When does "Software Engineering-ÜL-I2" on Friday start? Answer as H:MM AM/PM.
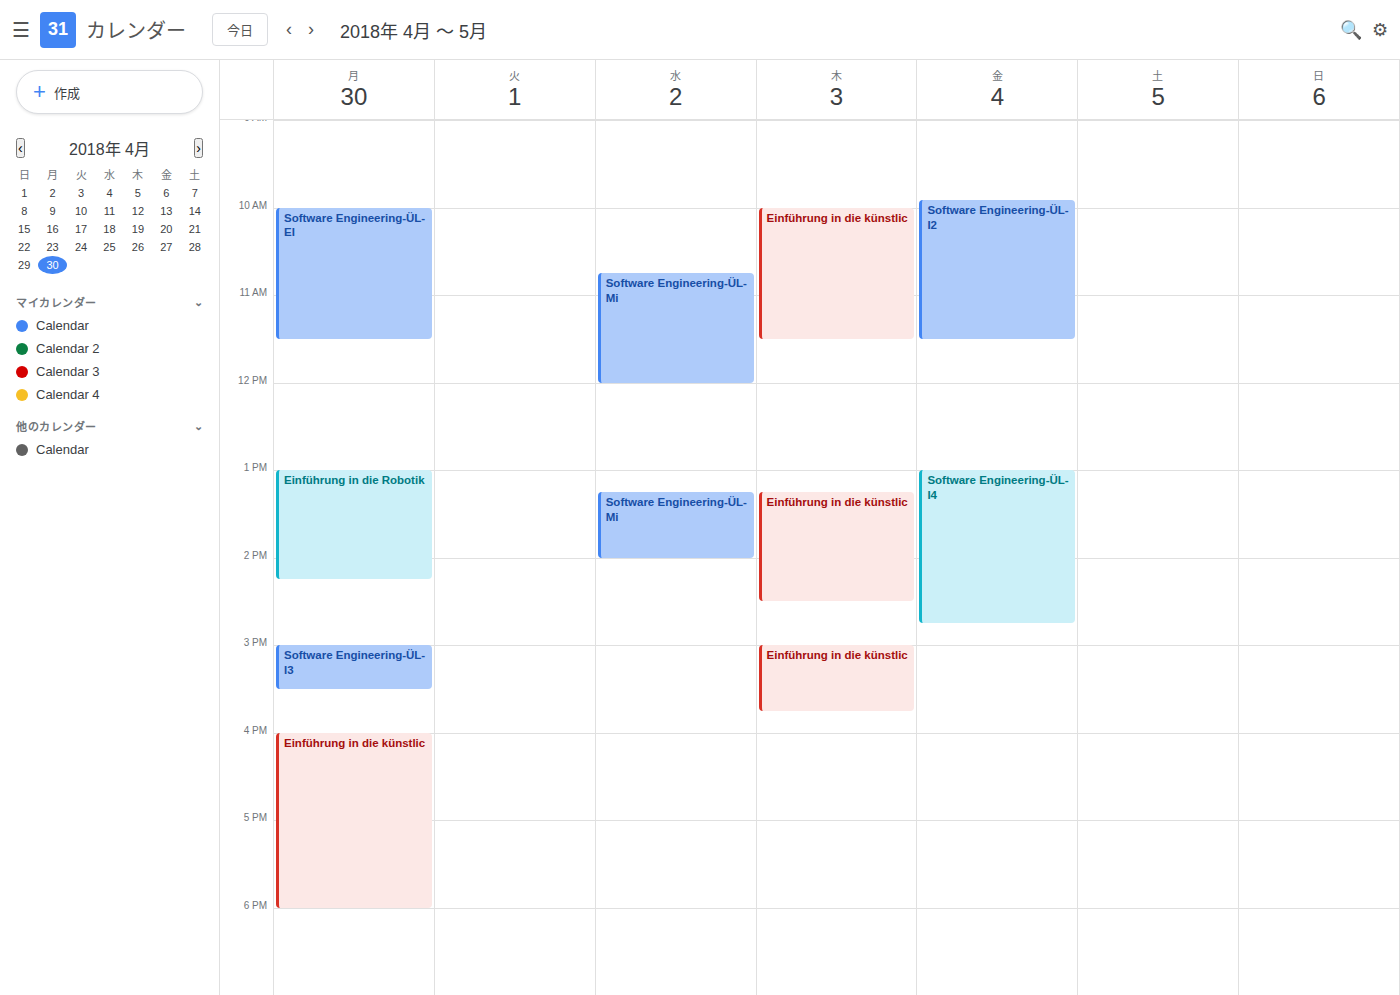
9:55 AM